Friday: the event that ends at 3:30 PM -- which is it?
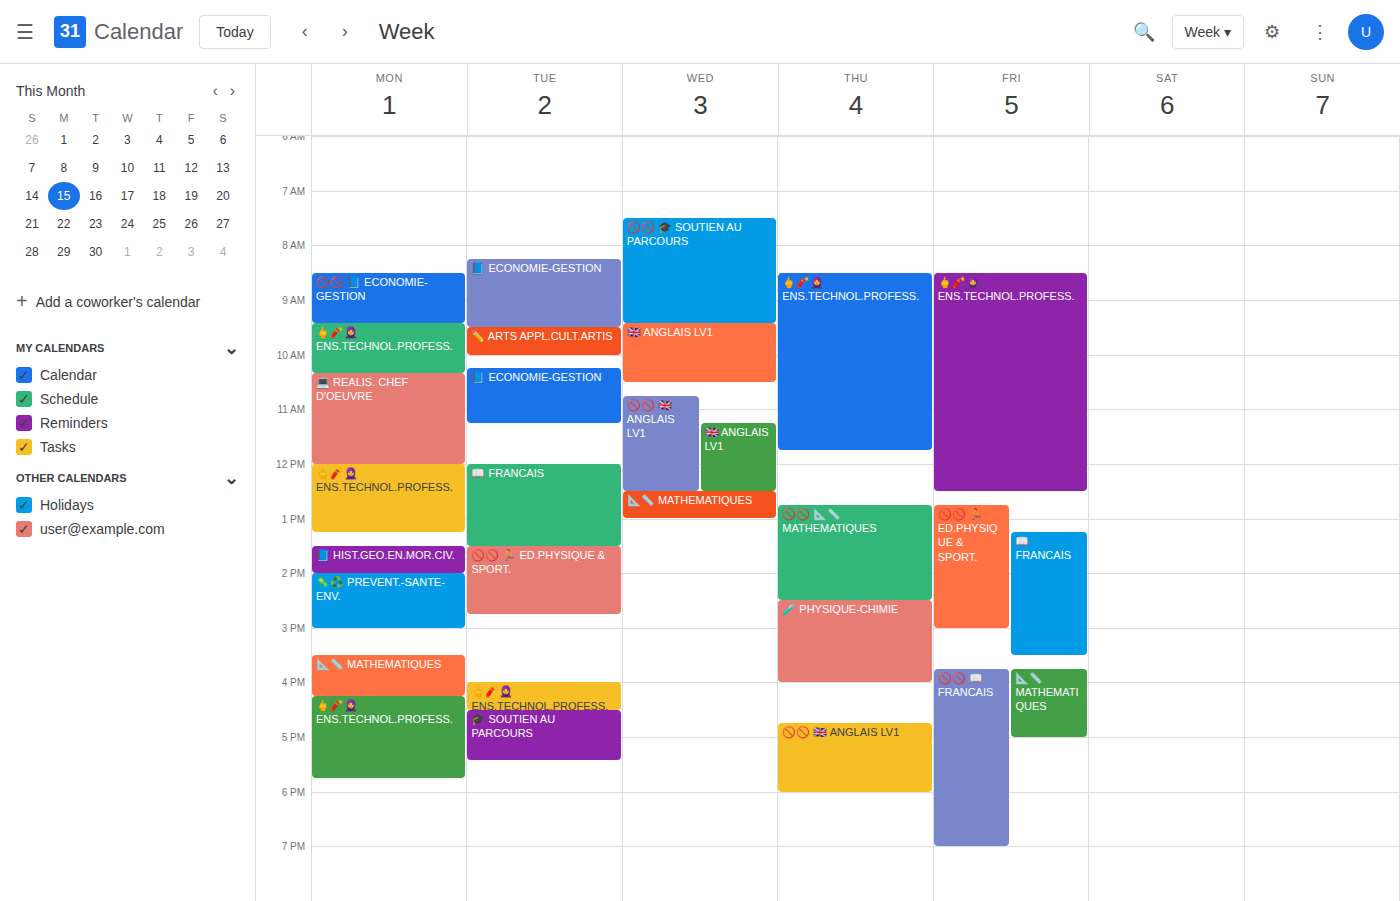
"📖 FRANCAIS"